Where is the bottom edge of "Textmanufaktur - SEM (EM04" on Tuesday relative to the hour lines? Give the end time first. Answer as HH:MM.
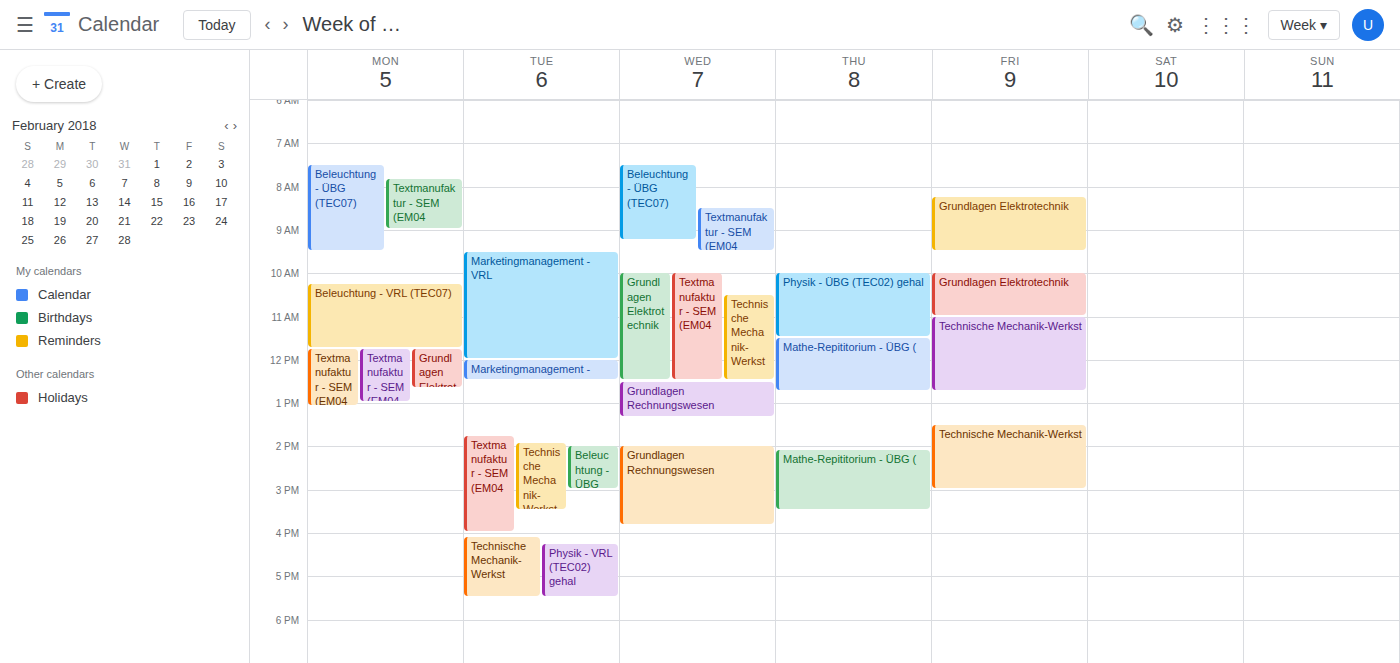
16:00 -- exactly on the 16:00 line.